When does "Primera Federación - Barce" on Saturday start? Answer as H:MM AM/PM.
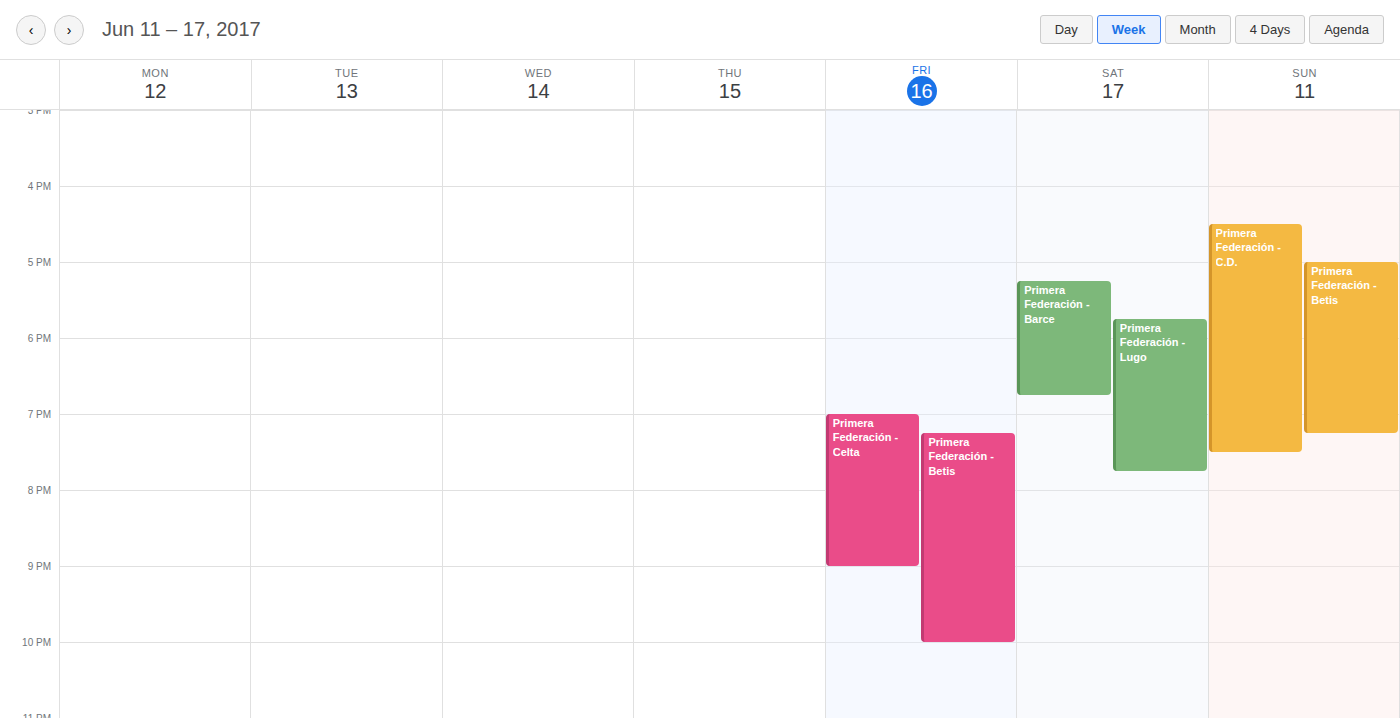
5:15 PM